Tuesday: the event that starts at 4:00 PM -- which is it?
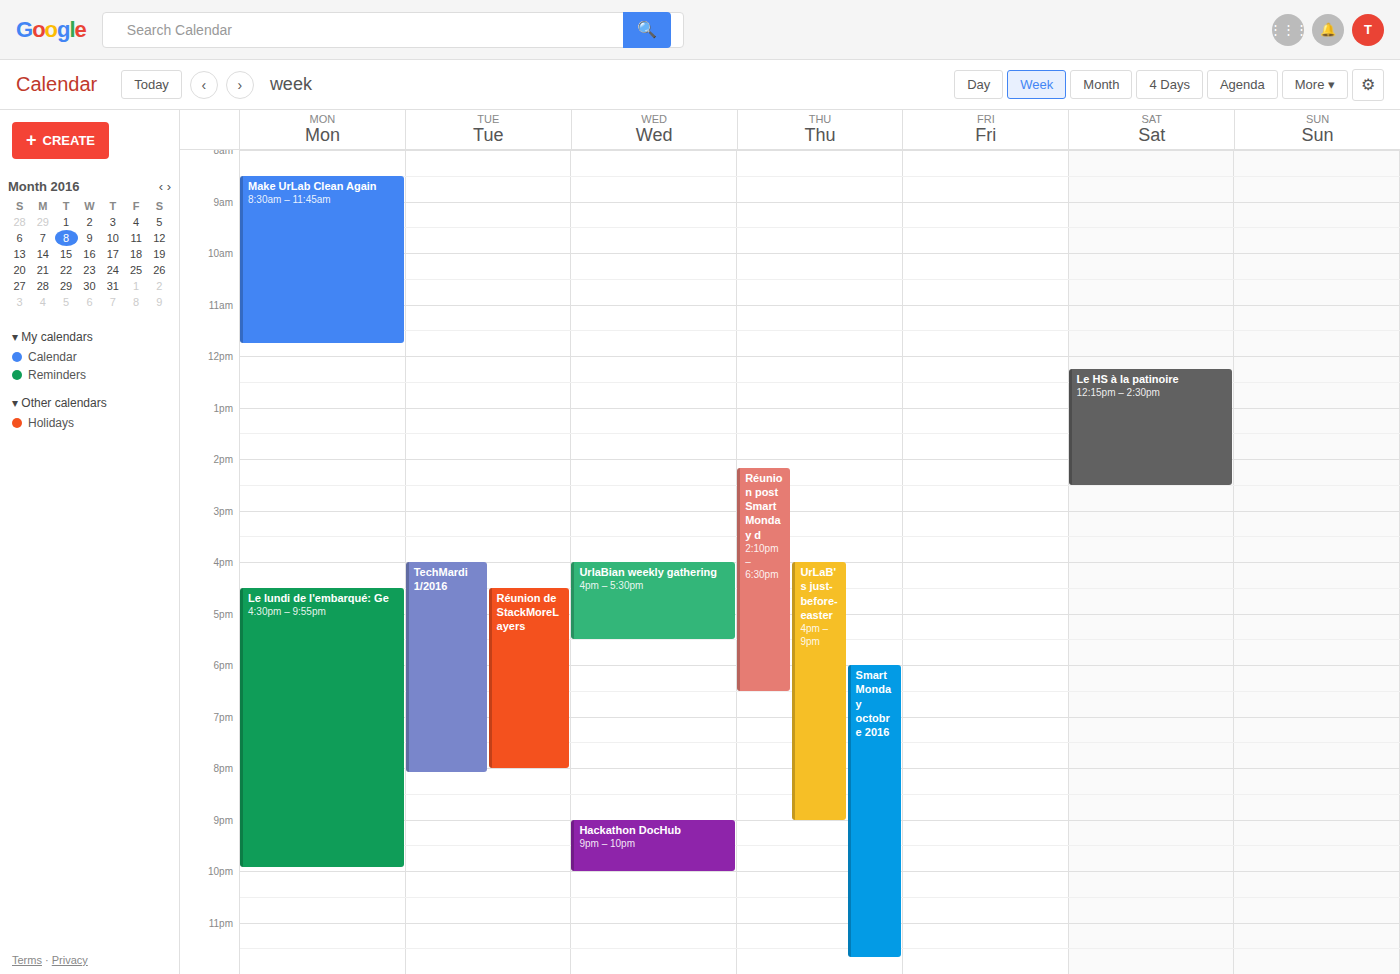
"TechMardi 1/2016"